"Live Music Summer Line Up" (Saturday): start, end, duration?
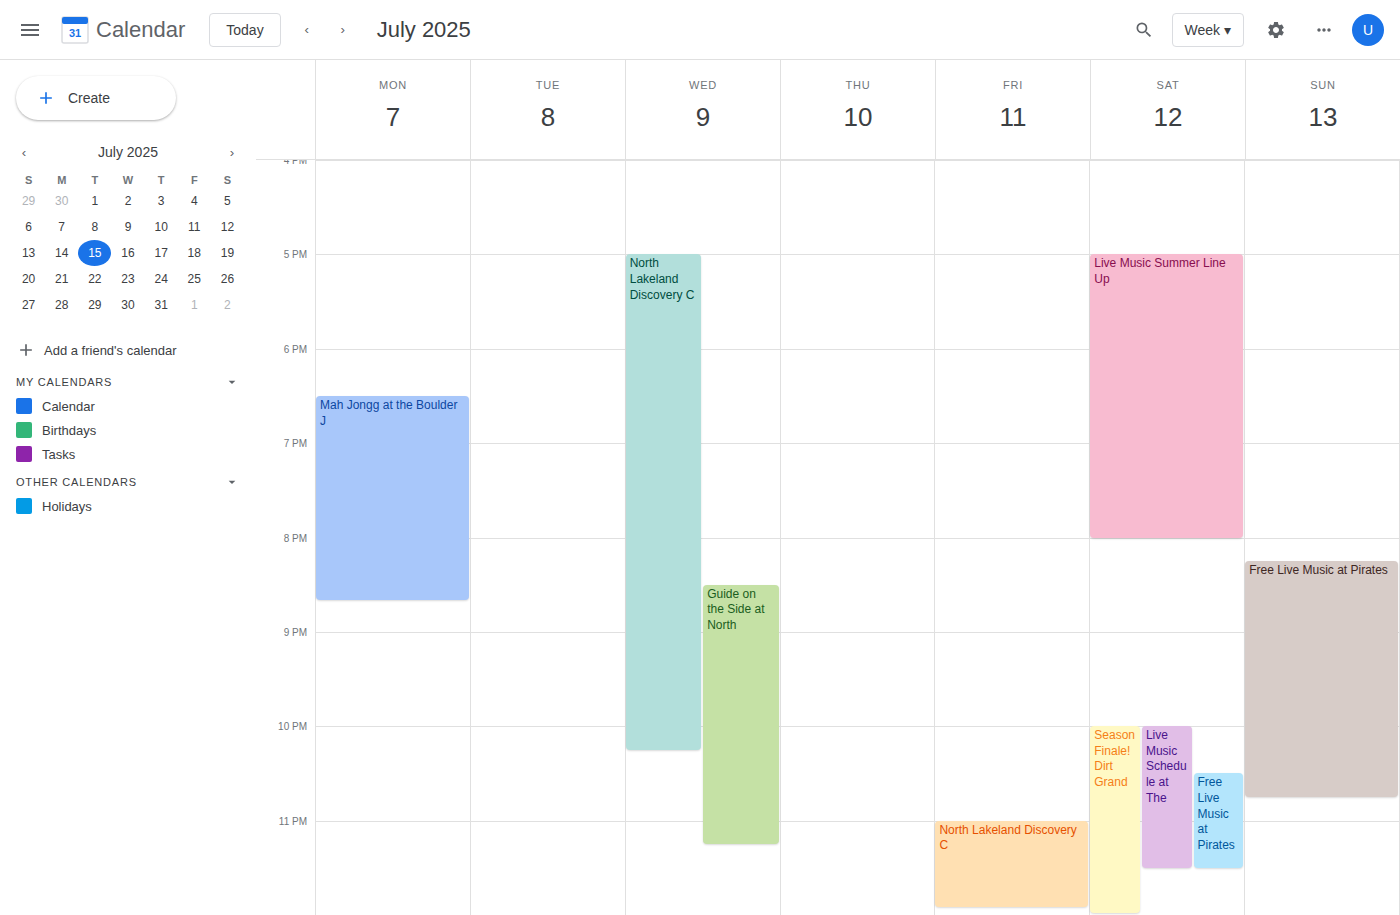
5:00 PM to 8:00 PM, 3 hours